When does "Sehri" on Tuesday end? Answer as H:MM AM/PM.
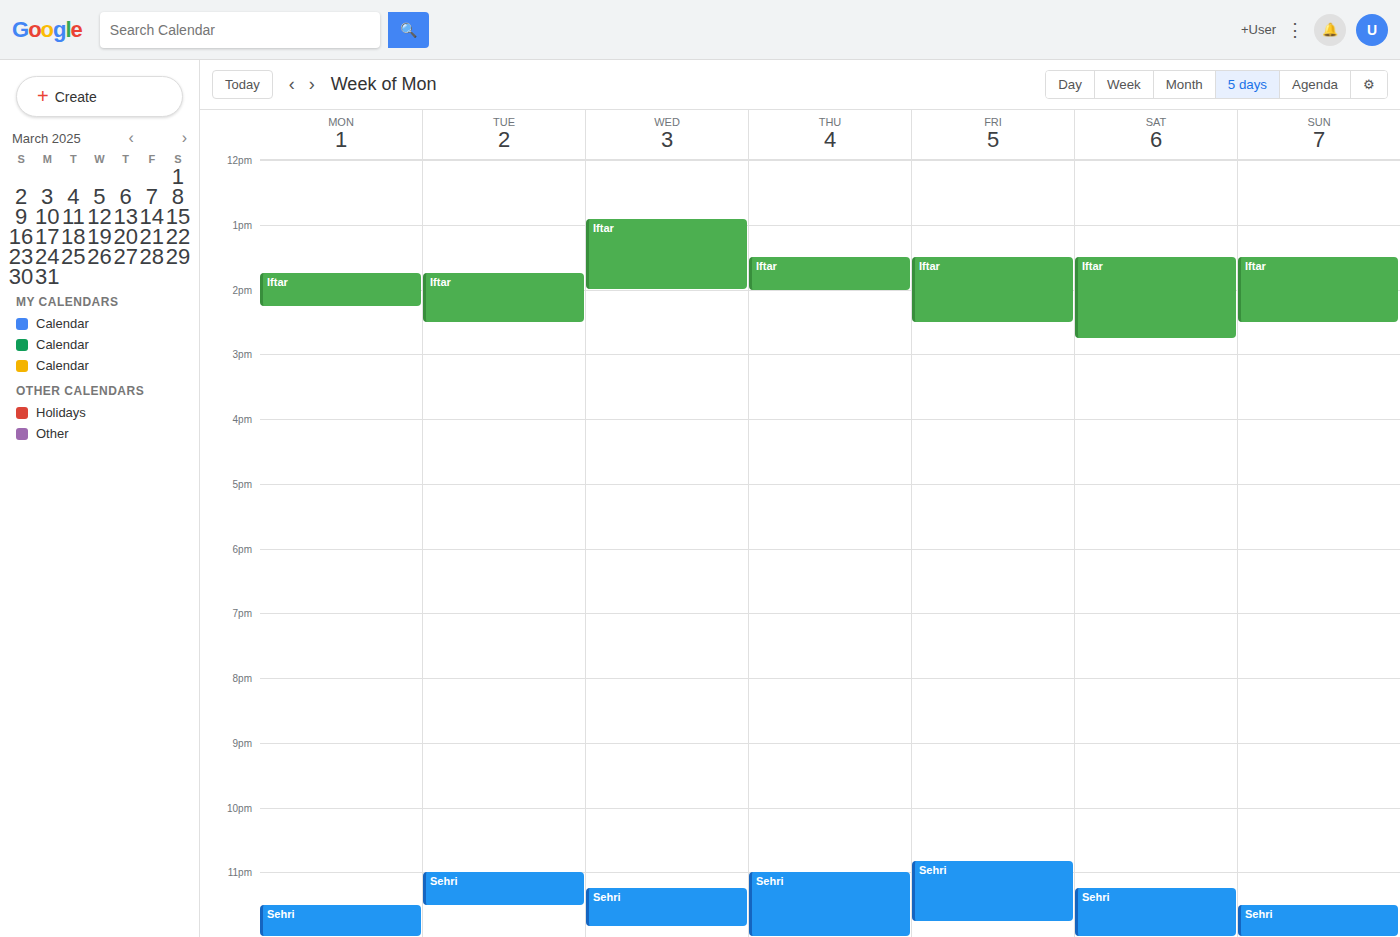
11:30 PM